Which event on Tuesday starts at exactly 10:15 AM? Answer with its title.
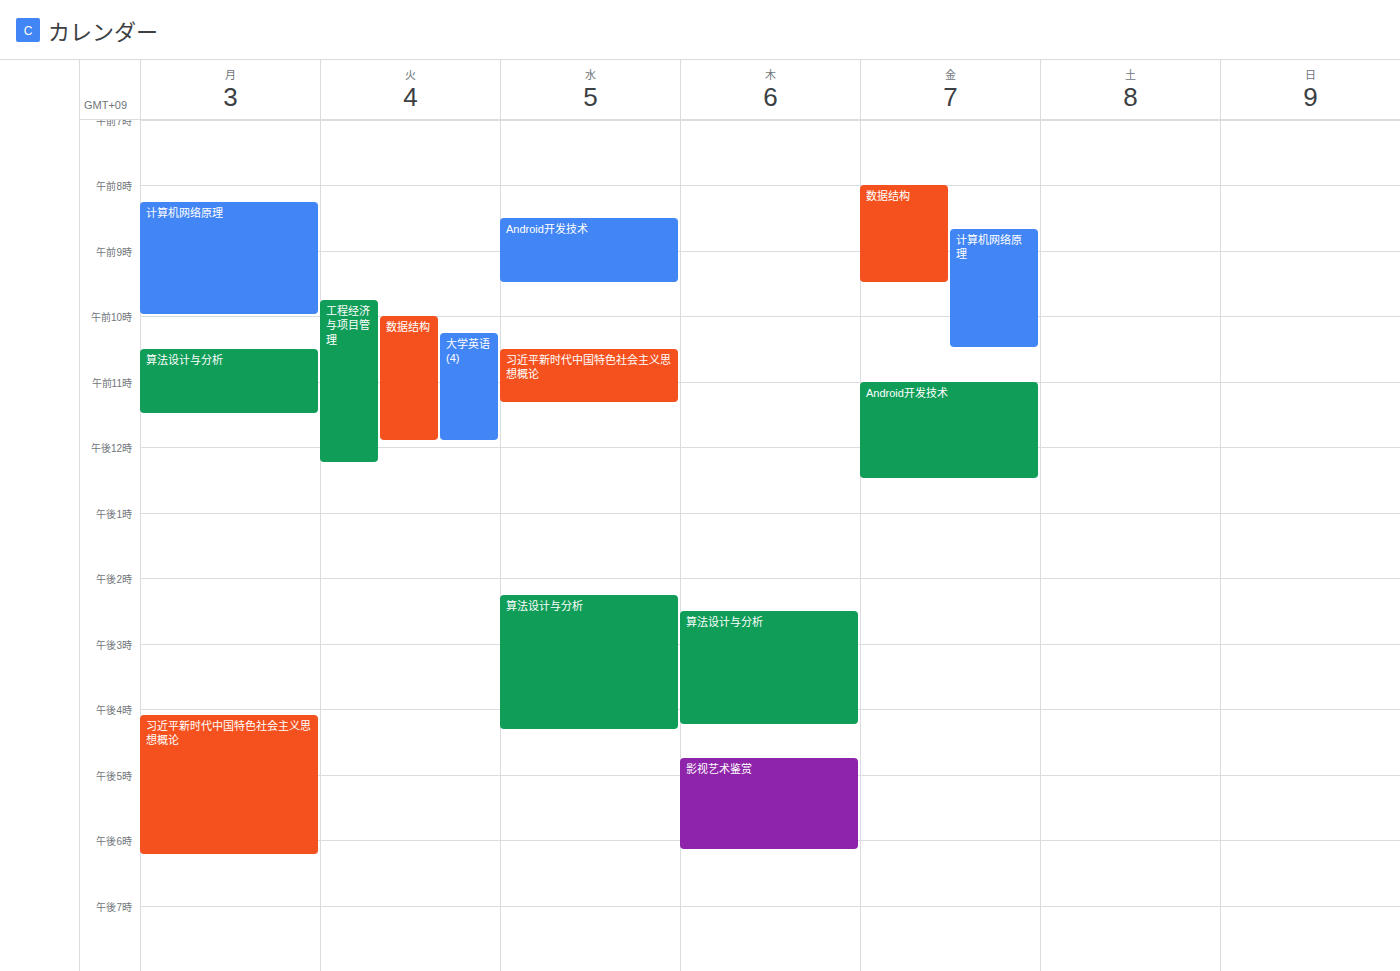
"大学英语(4)"